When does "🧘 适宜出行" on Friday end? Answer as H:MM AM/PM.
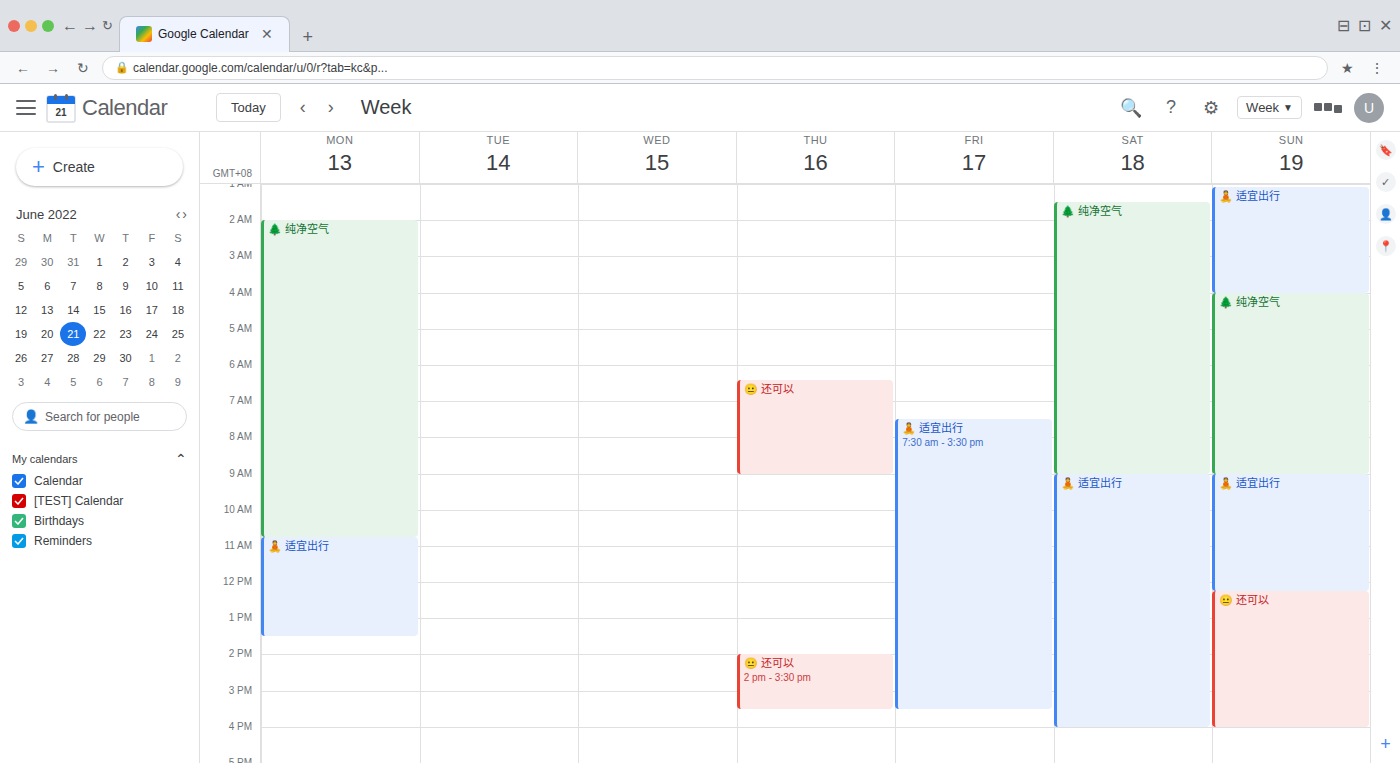
3:30 PM